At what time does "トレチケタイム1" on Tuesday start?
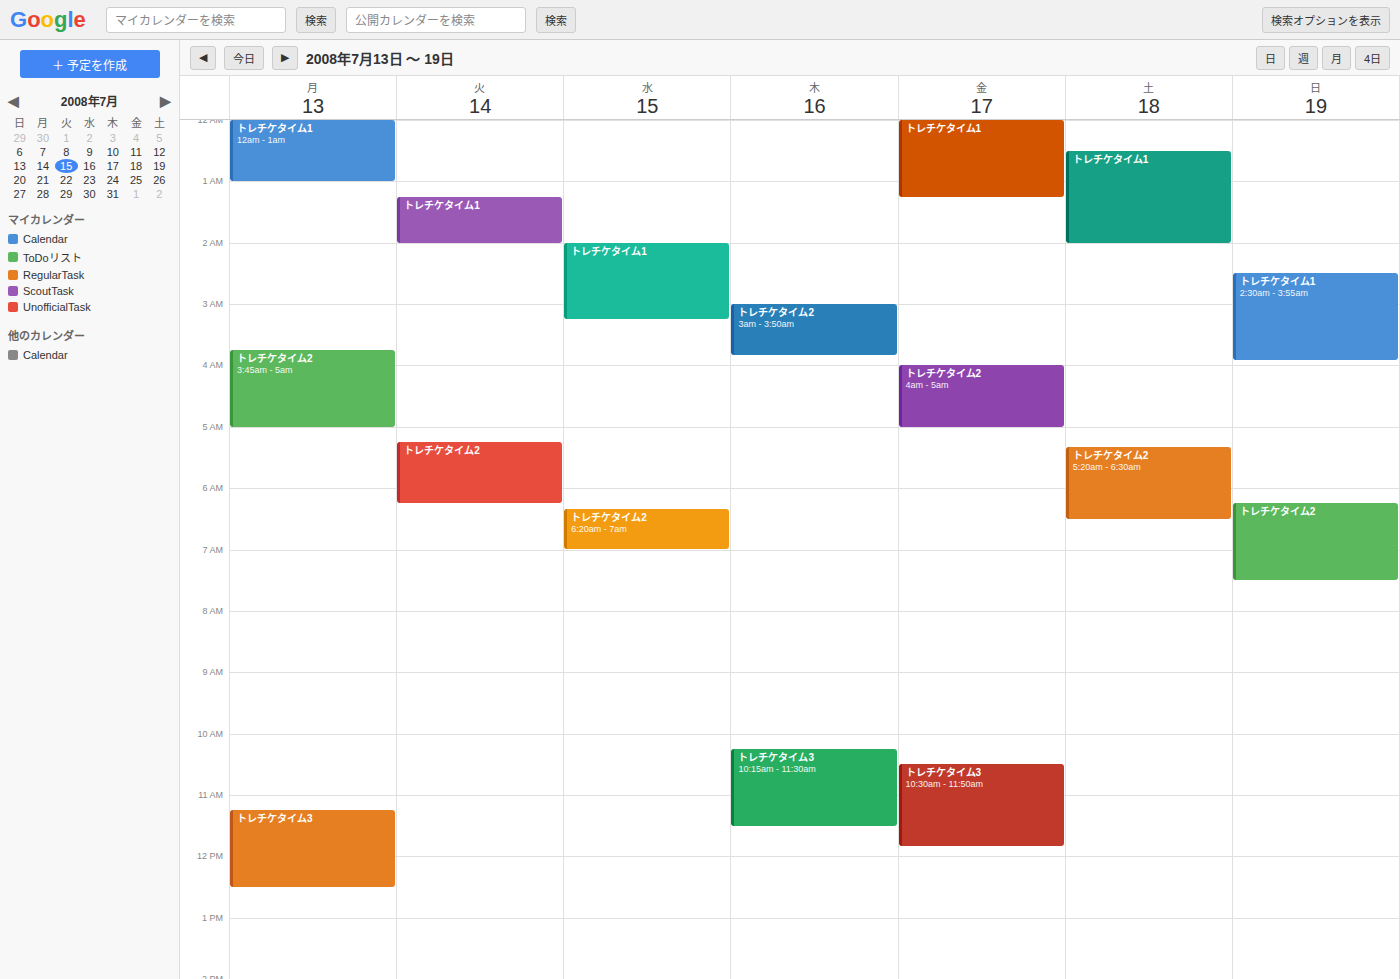
1:15 AM